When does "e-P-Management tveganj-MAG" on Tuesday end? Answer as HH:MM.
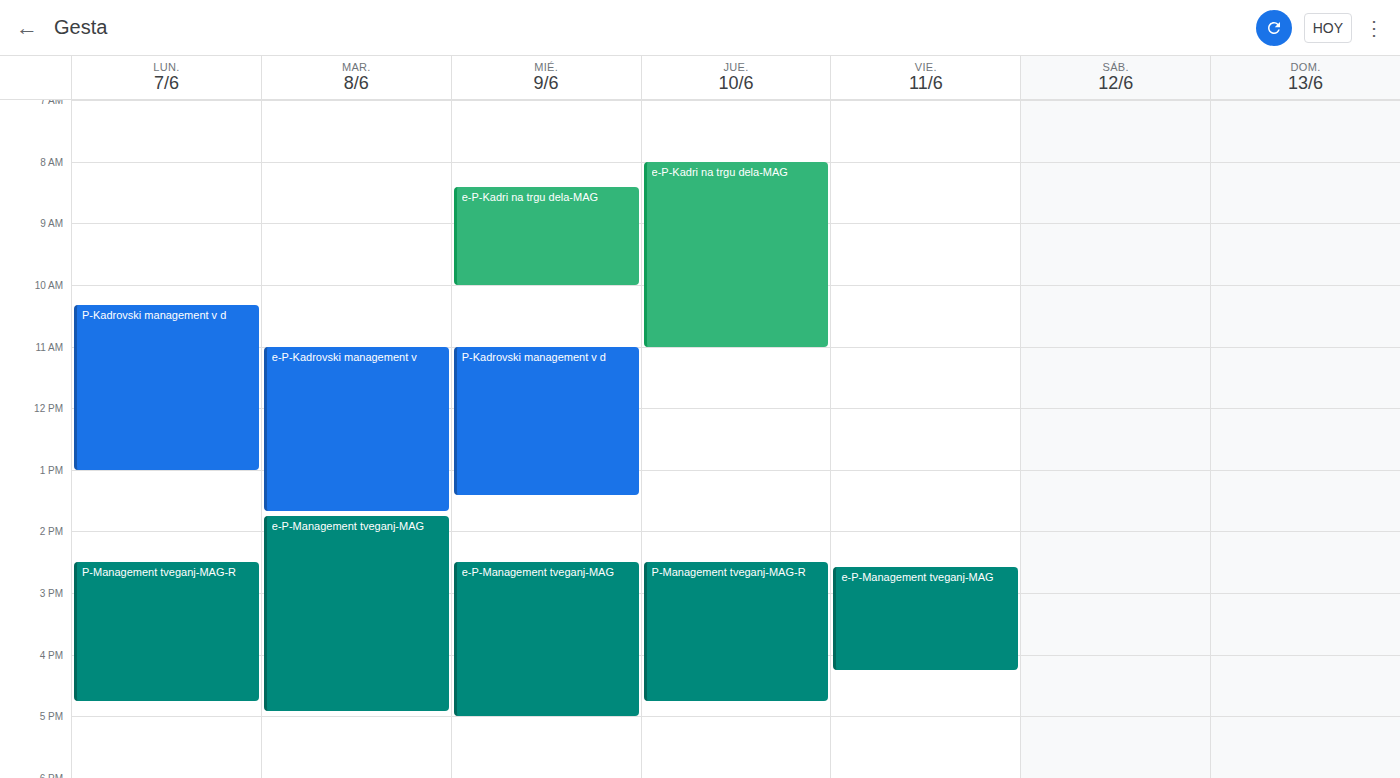
16:55